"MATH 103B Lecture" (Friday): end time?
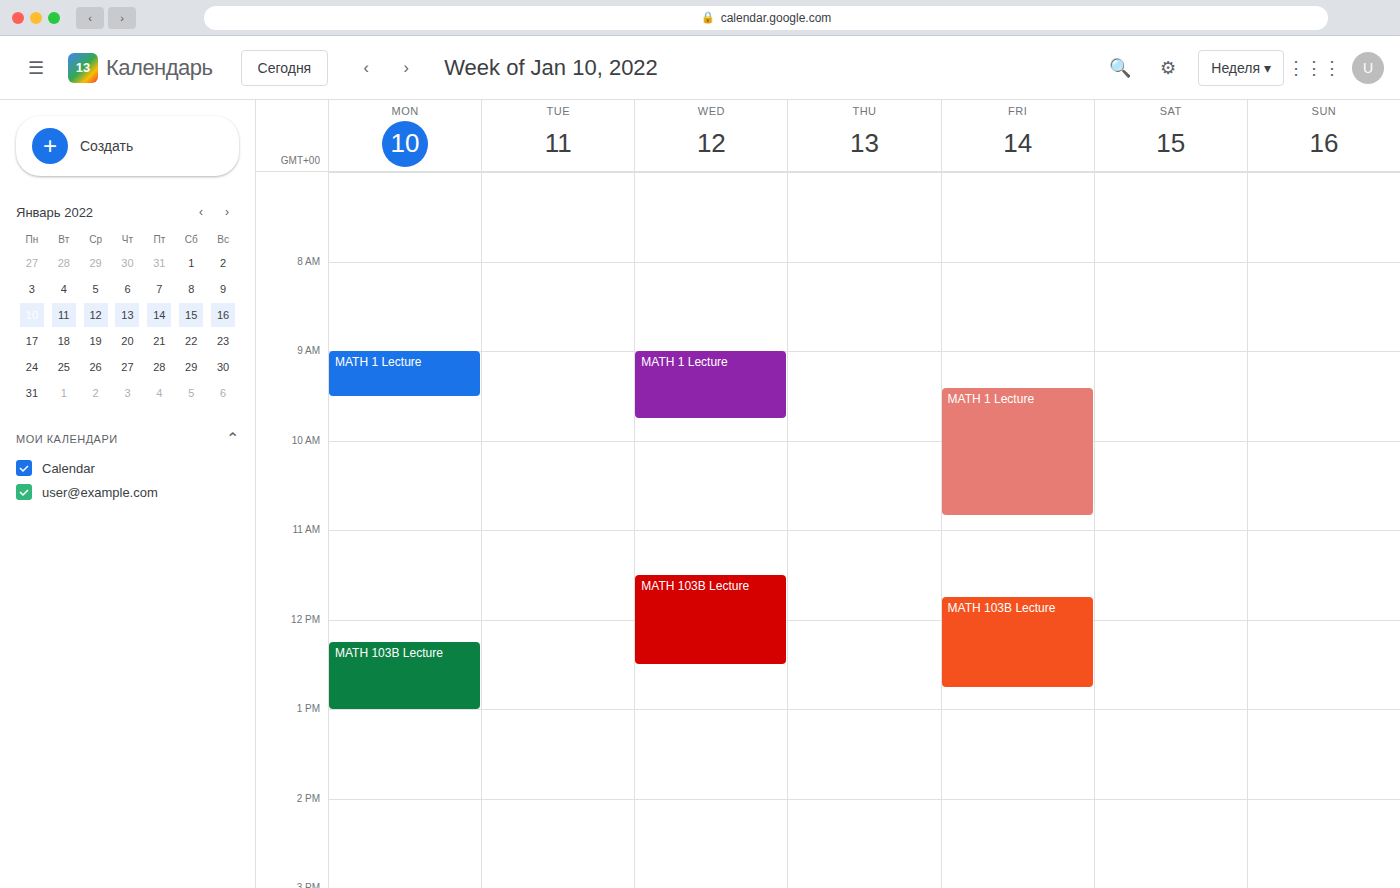
12:45